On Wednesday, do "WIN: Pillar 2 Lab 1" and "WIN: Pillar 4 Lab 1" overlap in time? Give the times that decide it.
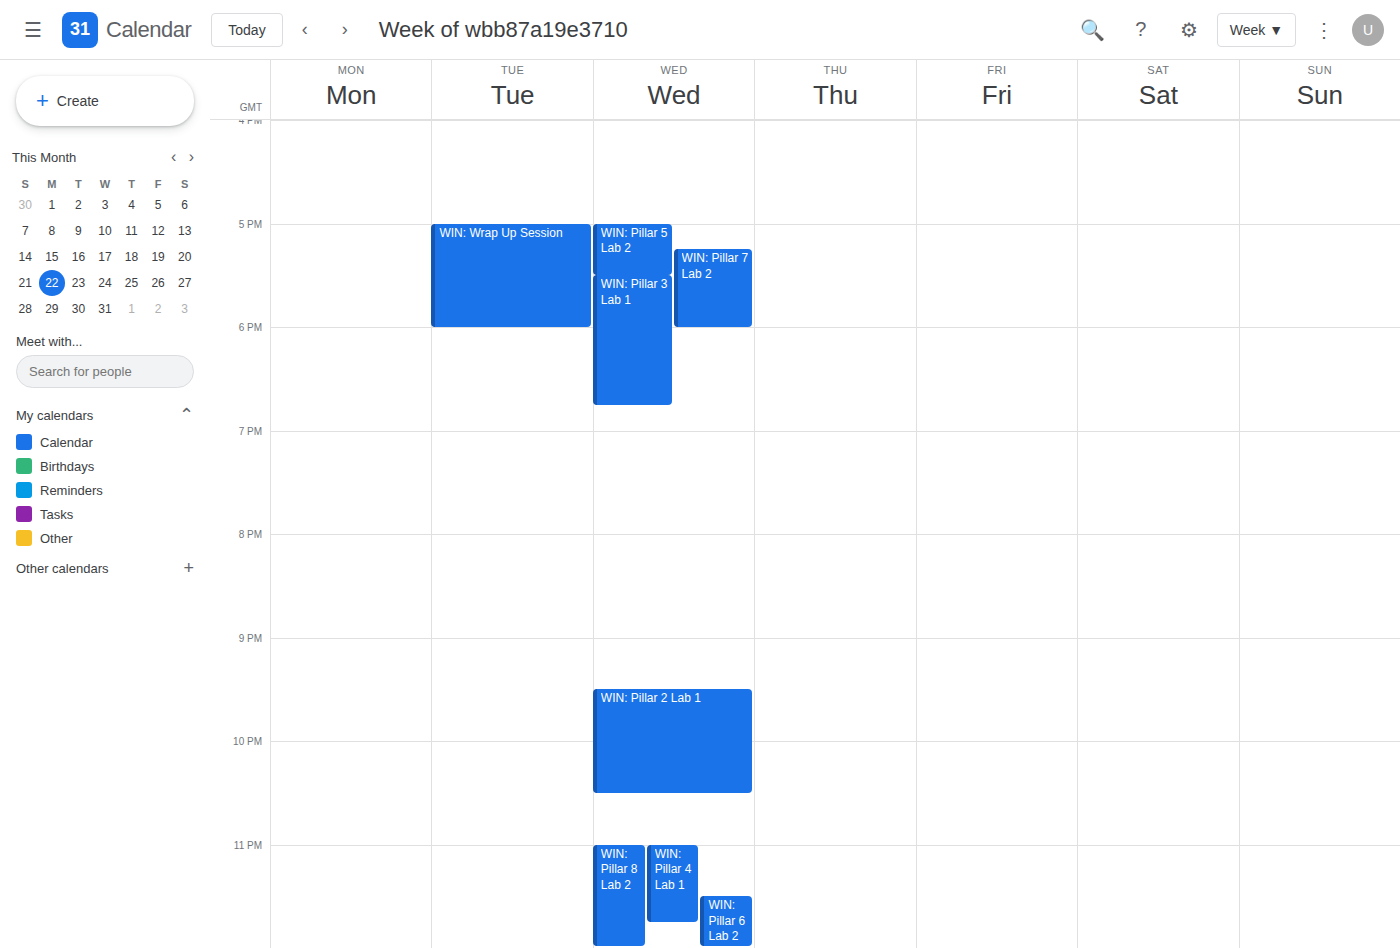
"WIN: Pillar 2 Lab 1" ends at 10:30 PM and "WIN: Pillar 4 Lab 1" starts at 11:00 PM -- no overlap.